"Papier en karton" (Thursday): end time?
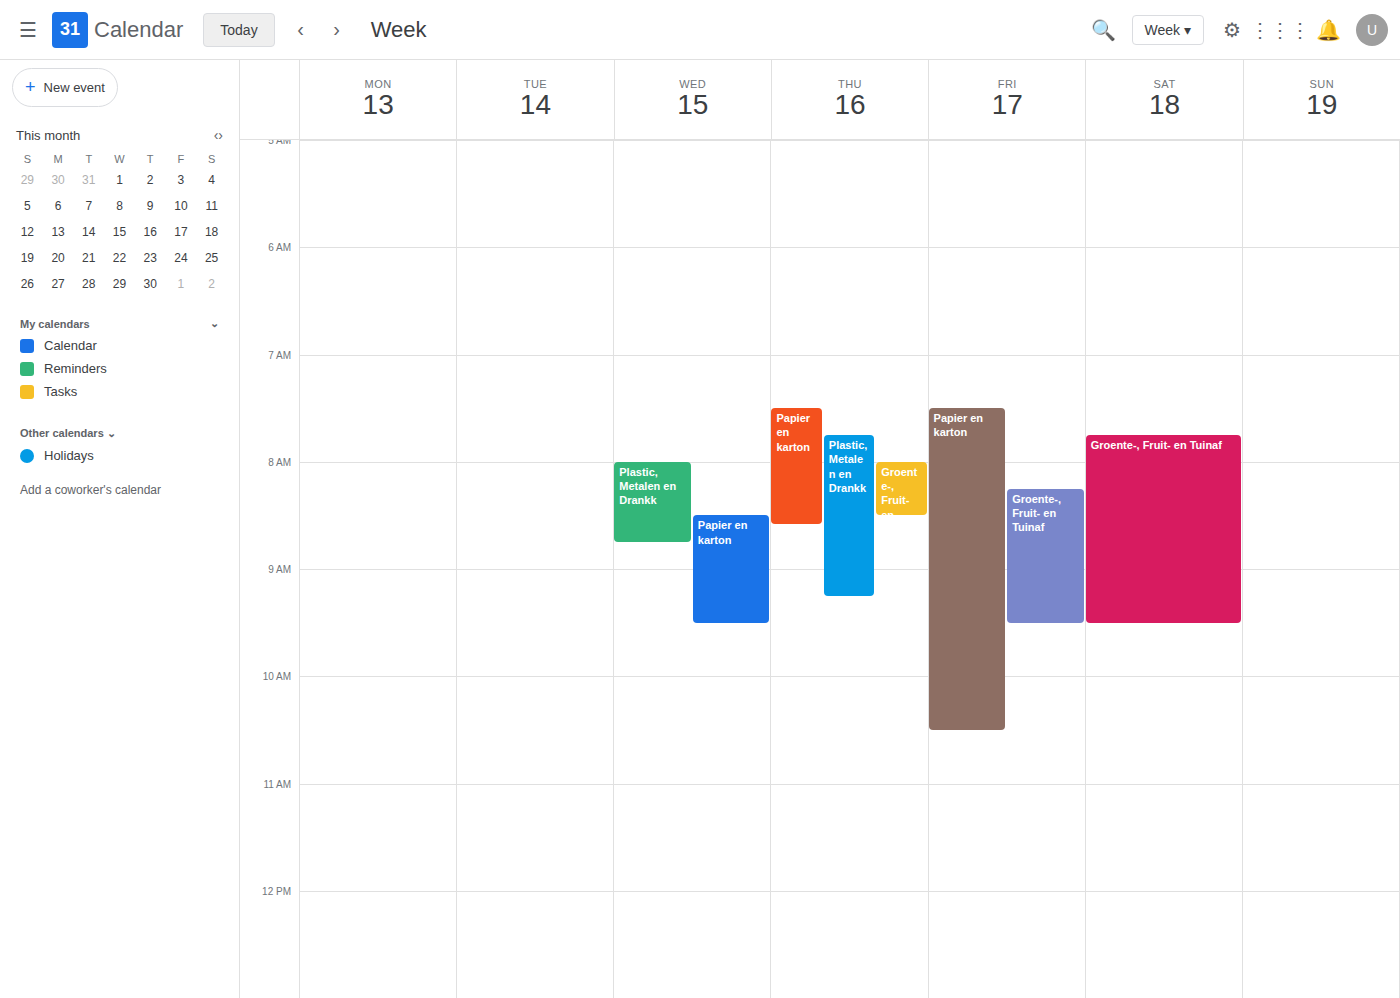
08:35